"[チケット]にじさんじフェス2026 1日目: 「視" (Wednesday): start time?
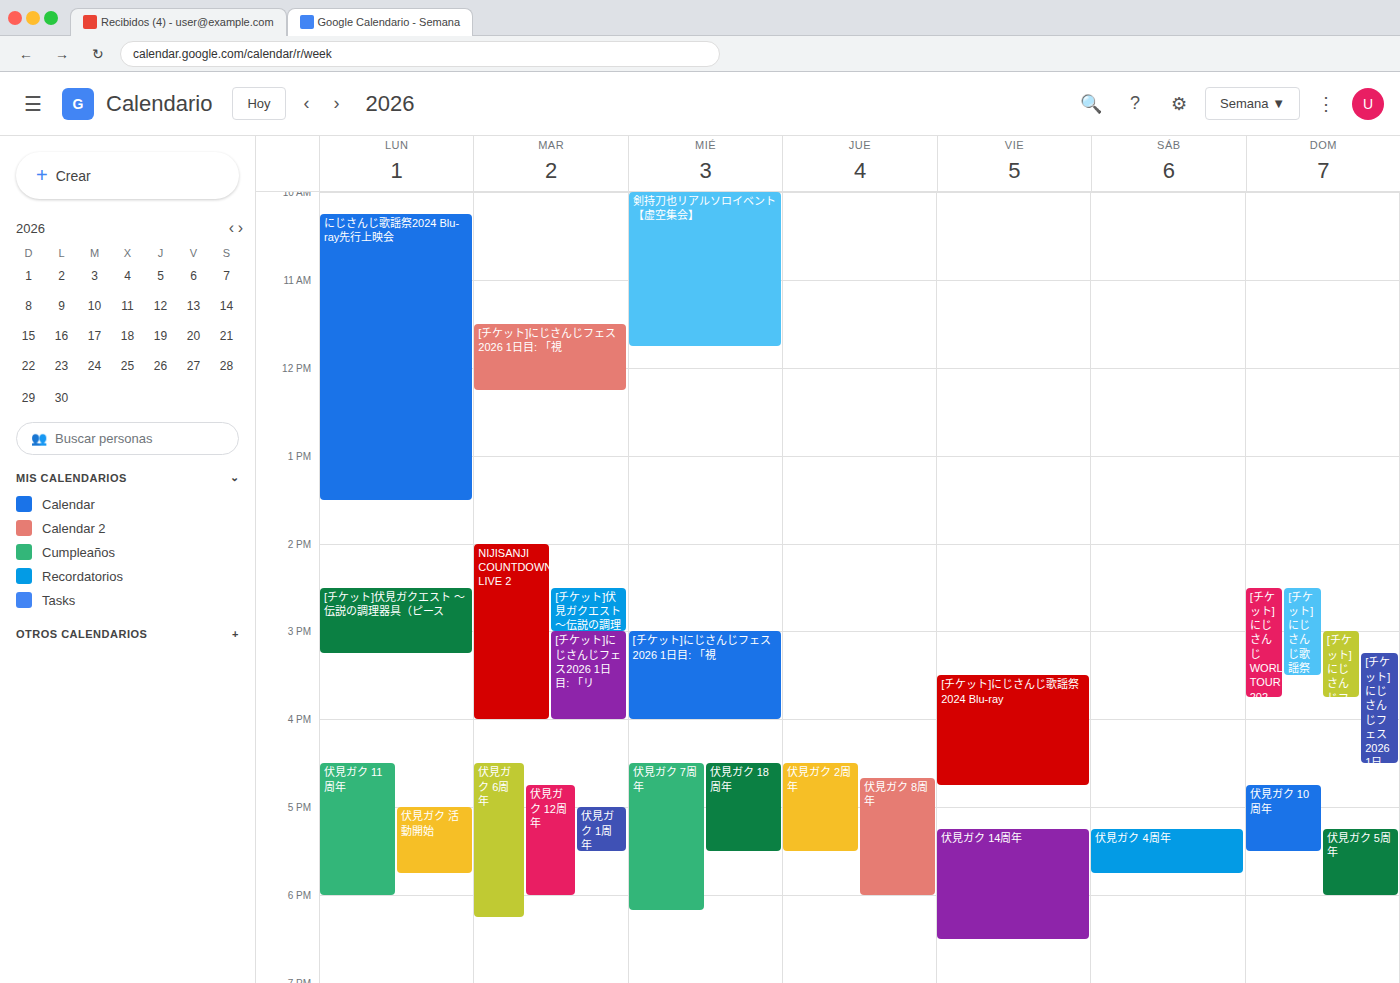
3:00 PM